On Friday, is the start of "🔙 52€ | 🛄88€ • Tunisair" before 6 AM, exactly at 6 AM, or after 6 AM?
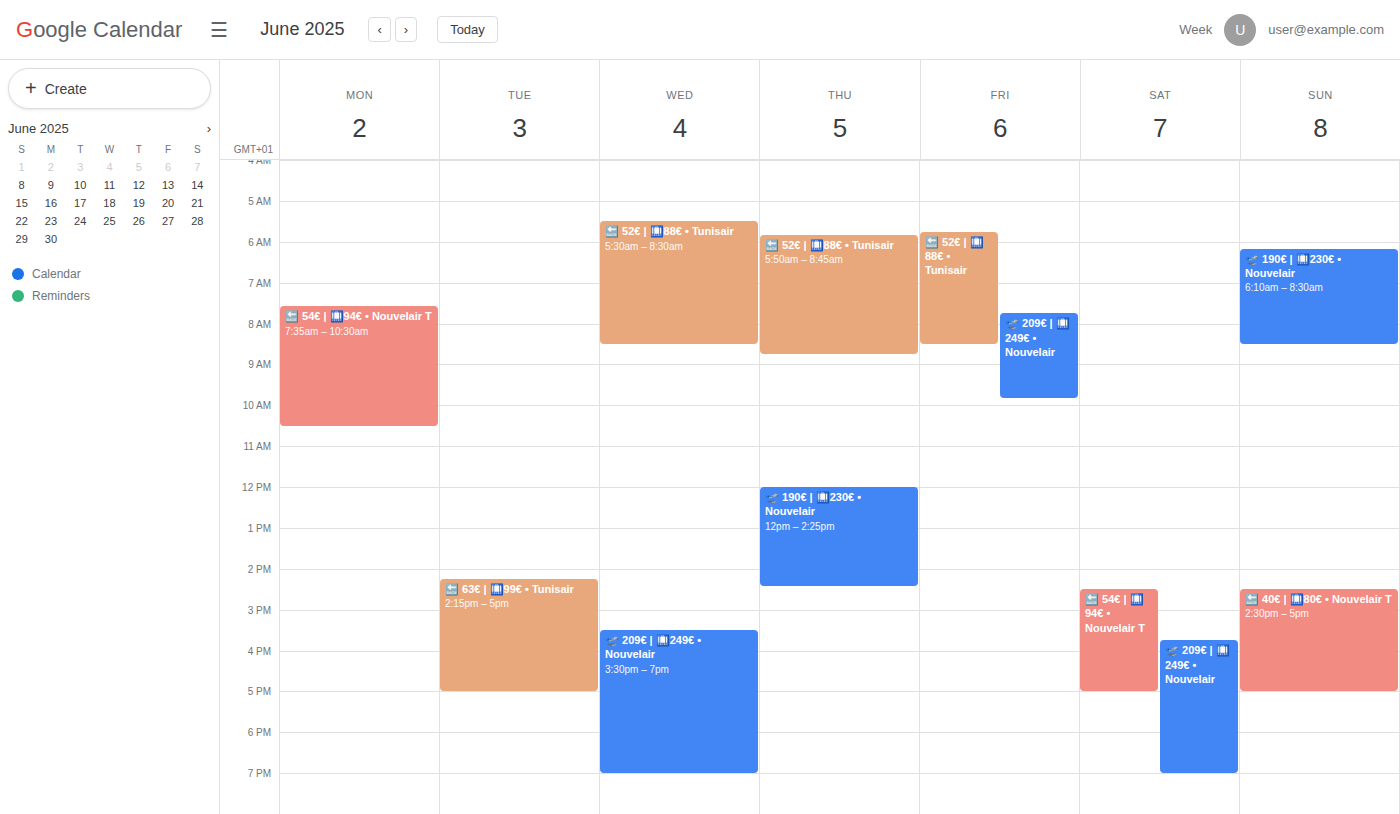
5:45 AM -- before 6 AM, 15 minutes above the 6 AM line.